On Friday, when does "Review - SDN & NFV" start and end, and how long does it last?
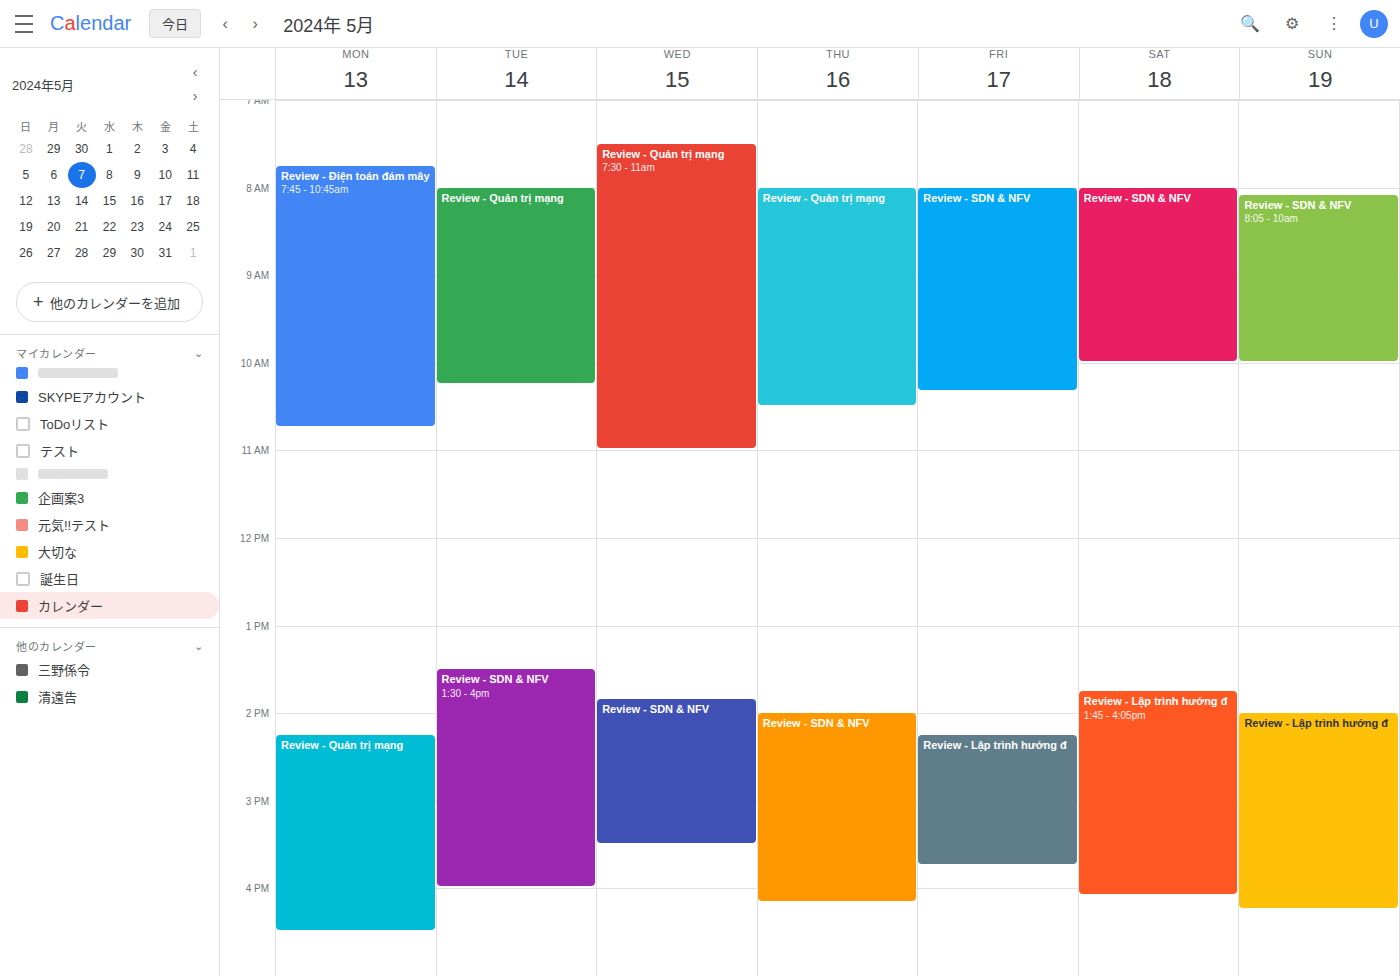
8:00 AM to 10:20 AM, 2 hours 20 minutes